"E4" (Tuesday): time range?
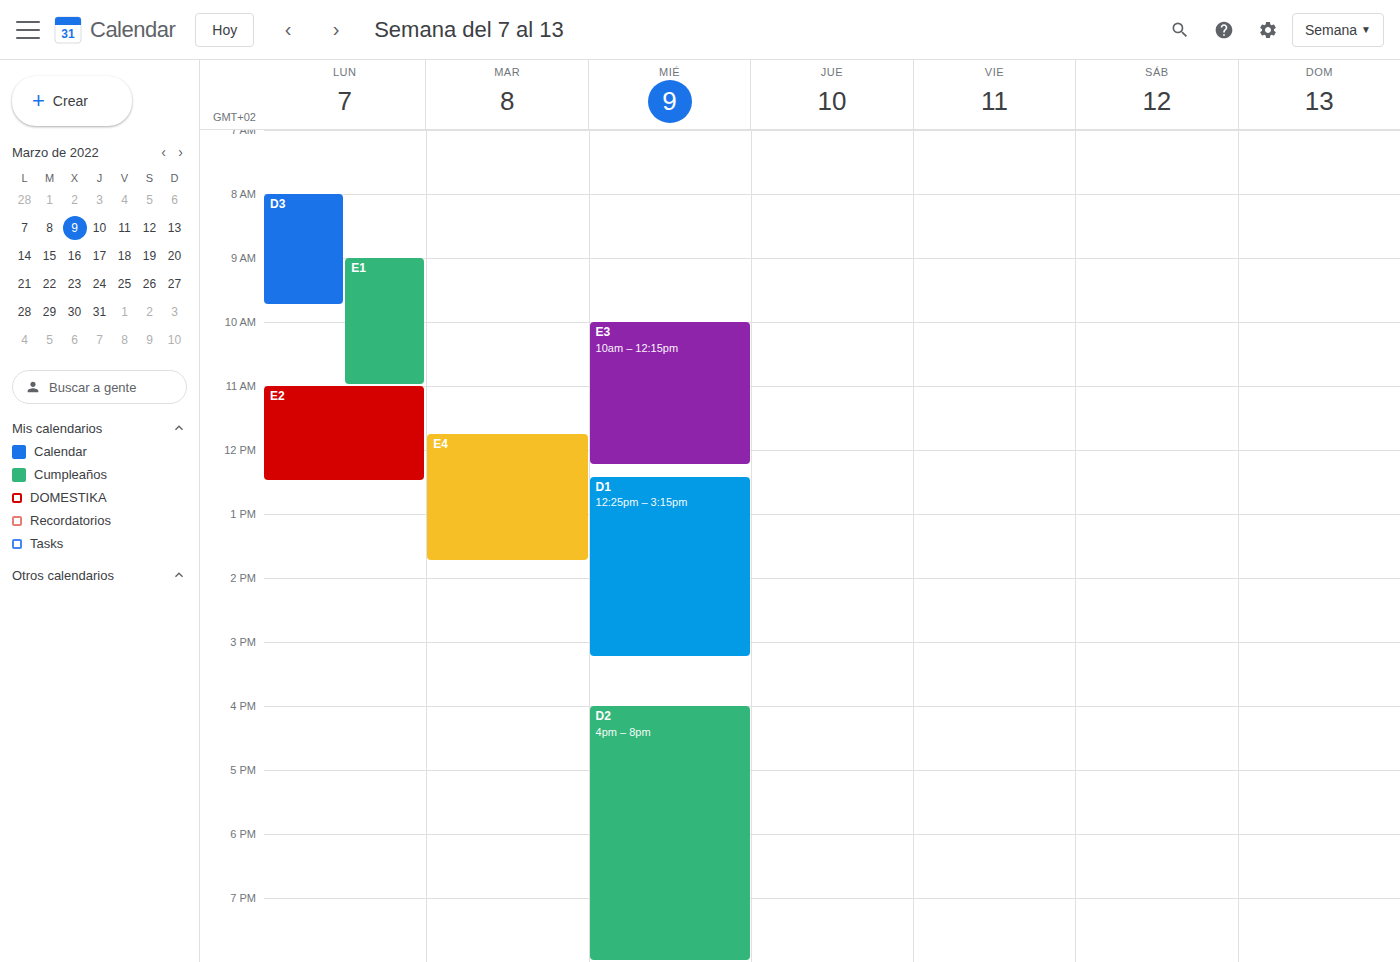
11:45 AM to 1:45 PM